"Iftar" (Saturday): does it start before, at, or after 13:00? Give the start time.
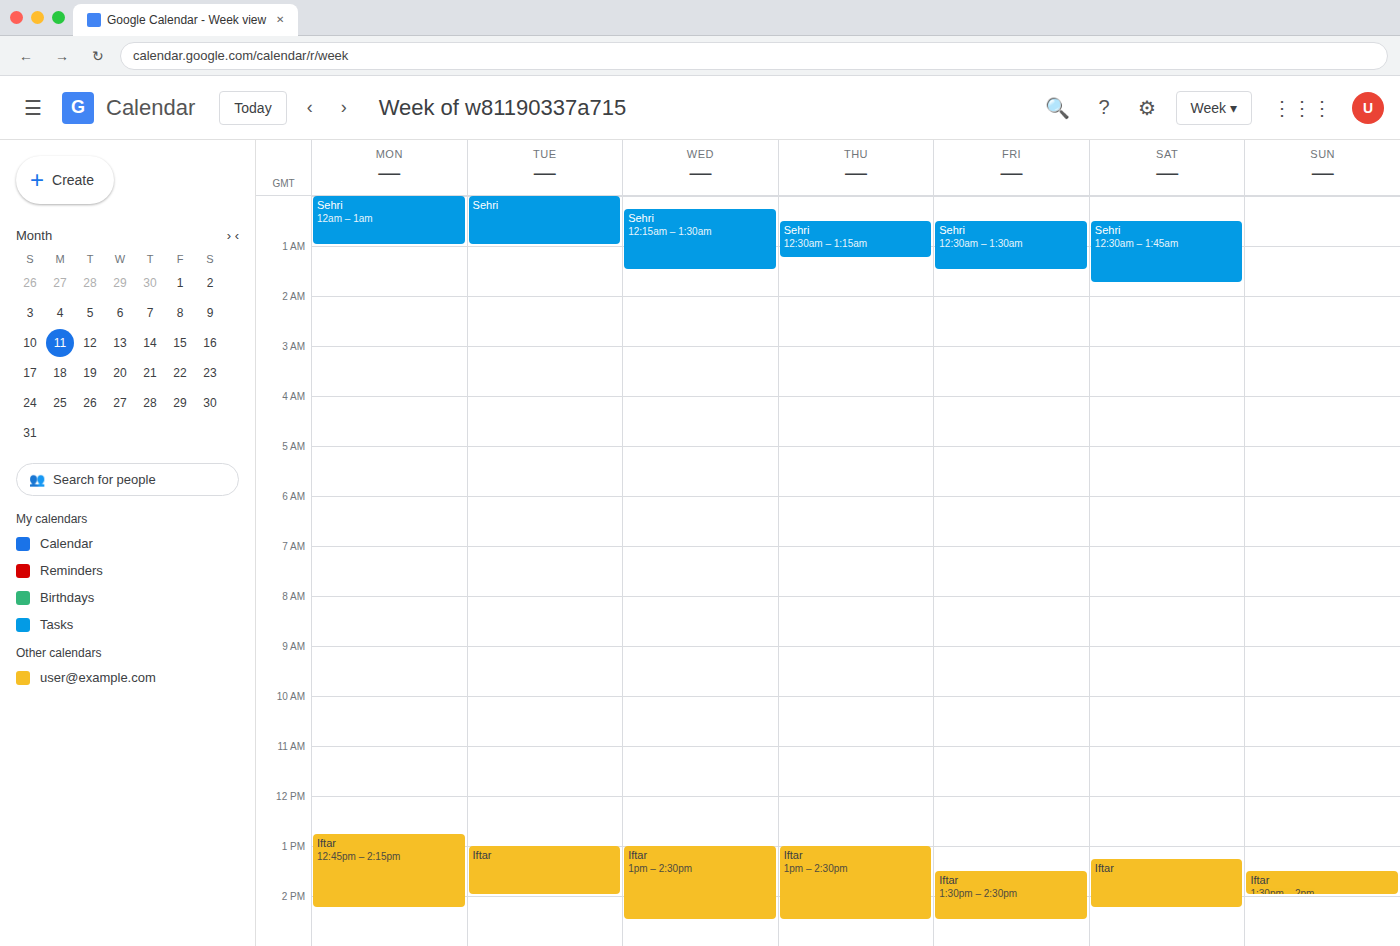
13:15 -- after 13:00, 15 minutes below the 13:00 line.